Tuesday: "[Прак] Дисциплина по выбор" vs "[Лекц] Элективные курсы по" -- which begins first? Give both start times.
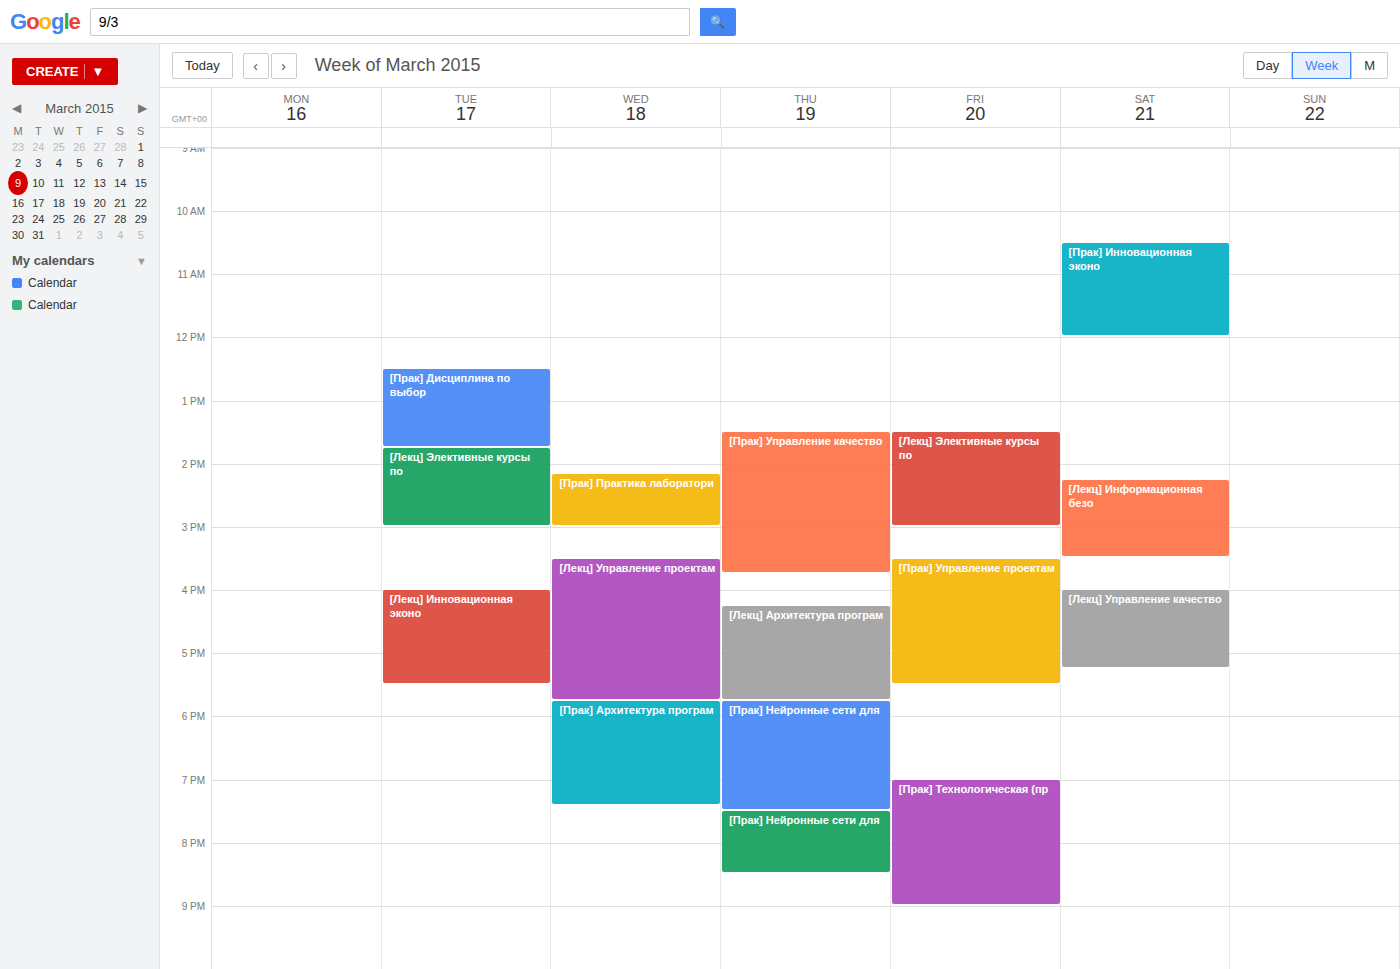
"[Прак] Дисциплина по выбор" 12:30; "[Лекц] Элективные курсы по" 13:45.